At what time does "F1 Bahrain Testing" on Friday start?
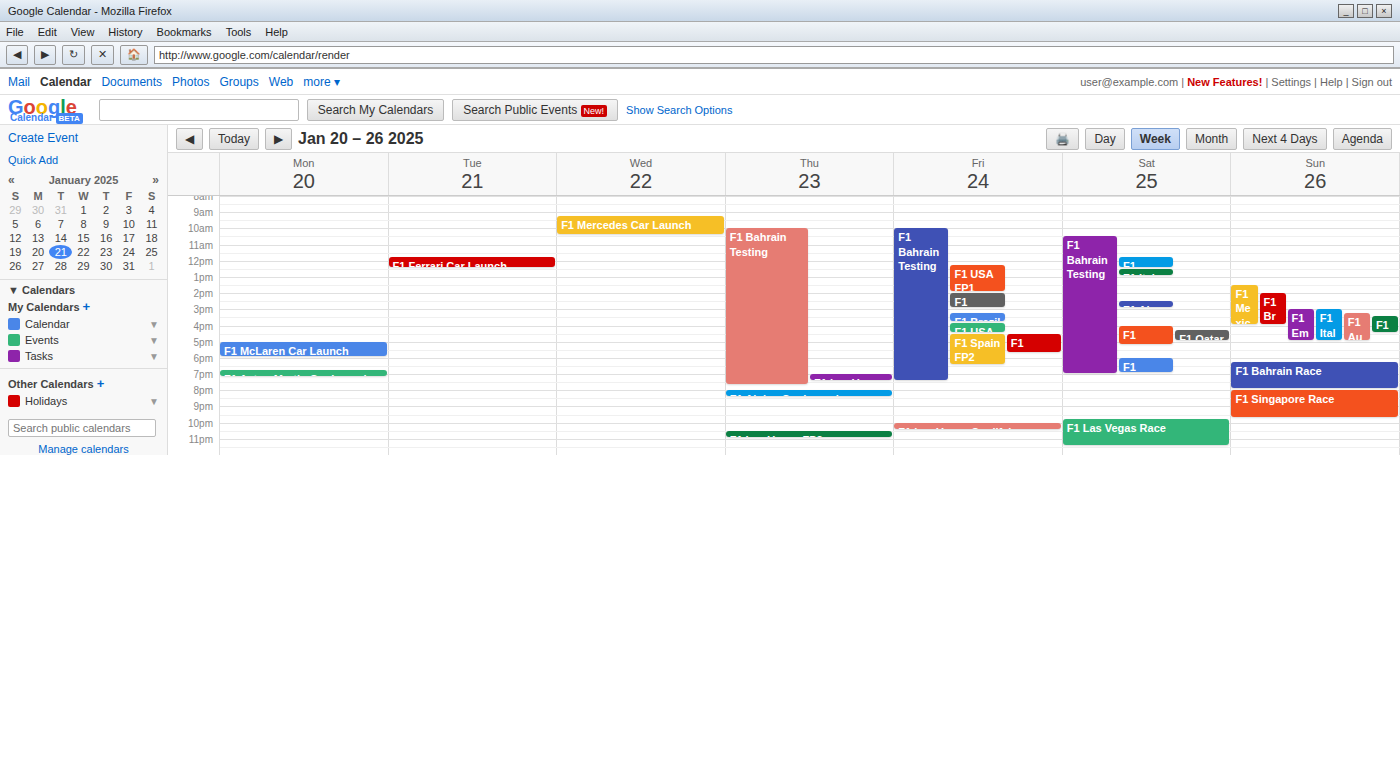
10:00 AM